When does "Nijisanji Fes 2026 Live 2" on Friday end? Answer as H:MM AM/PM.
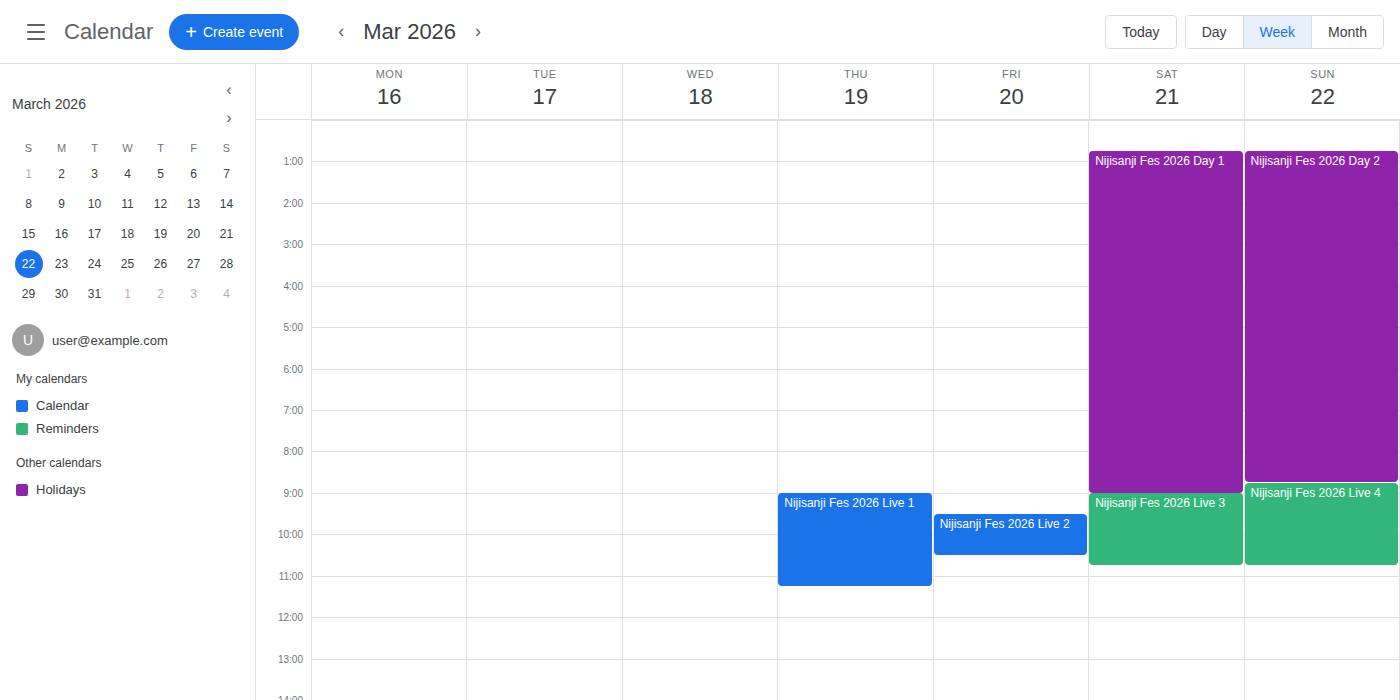
10:30 AM